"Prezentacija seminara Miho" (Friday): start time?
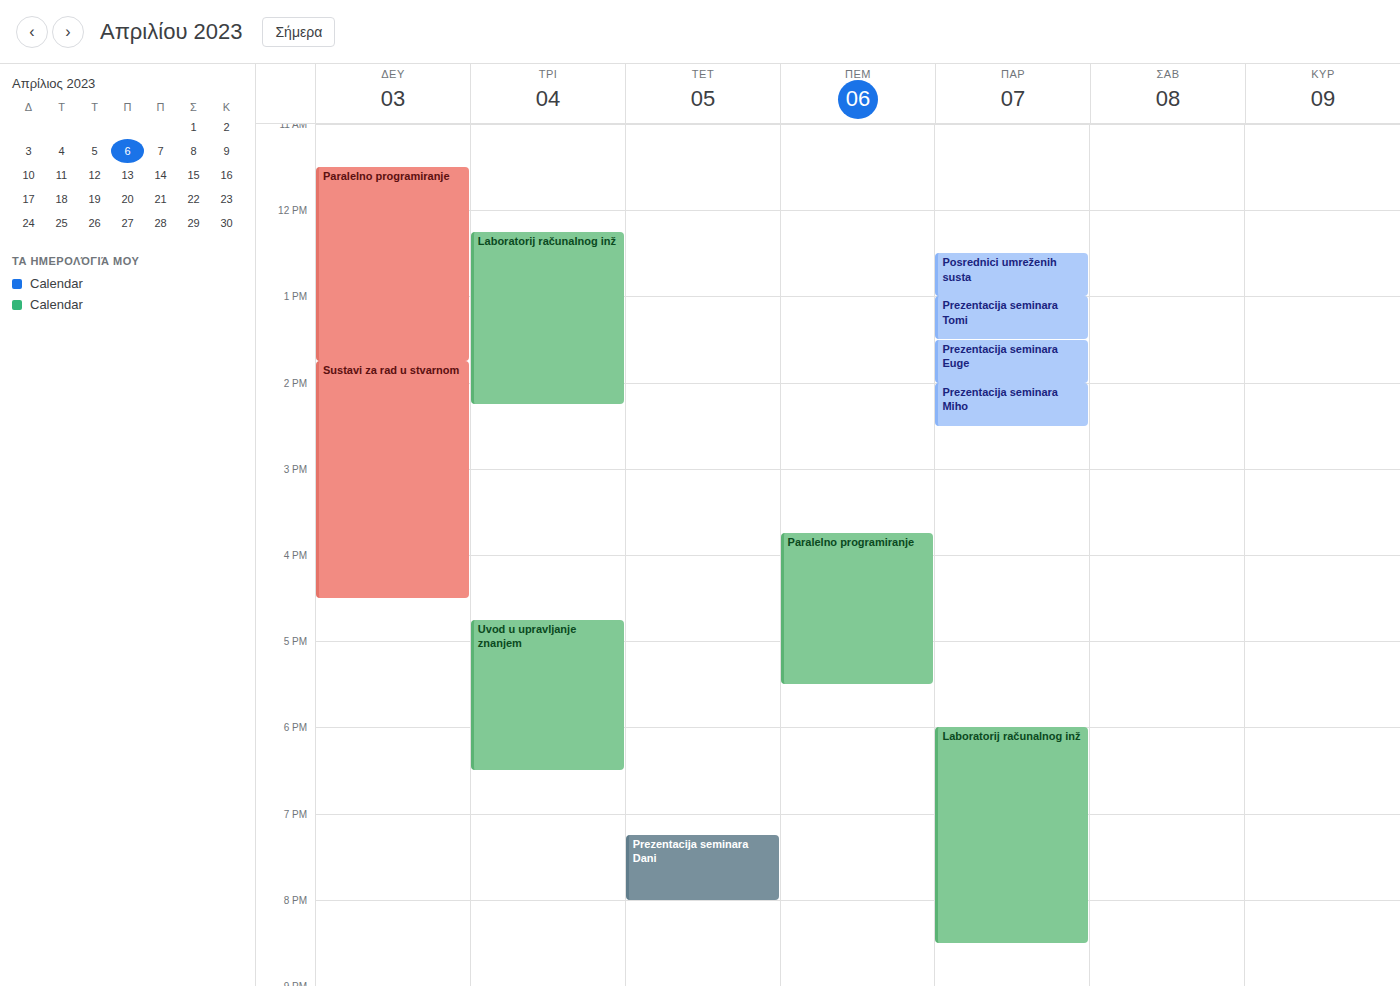
2:00 PM